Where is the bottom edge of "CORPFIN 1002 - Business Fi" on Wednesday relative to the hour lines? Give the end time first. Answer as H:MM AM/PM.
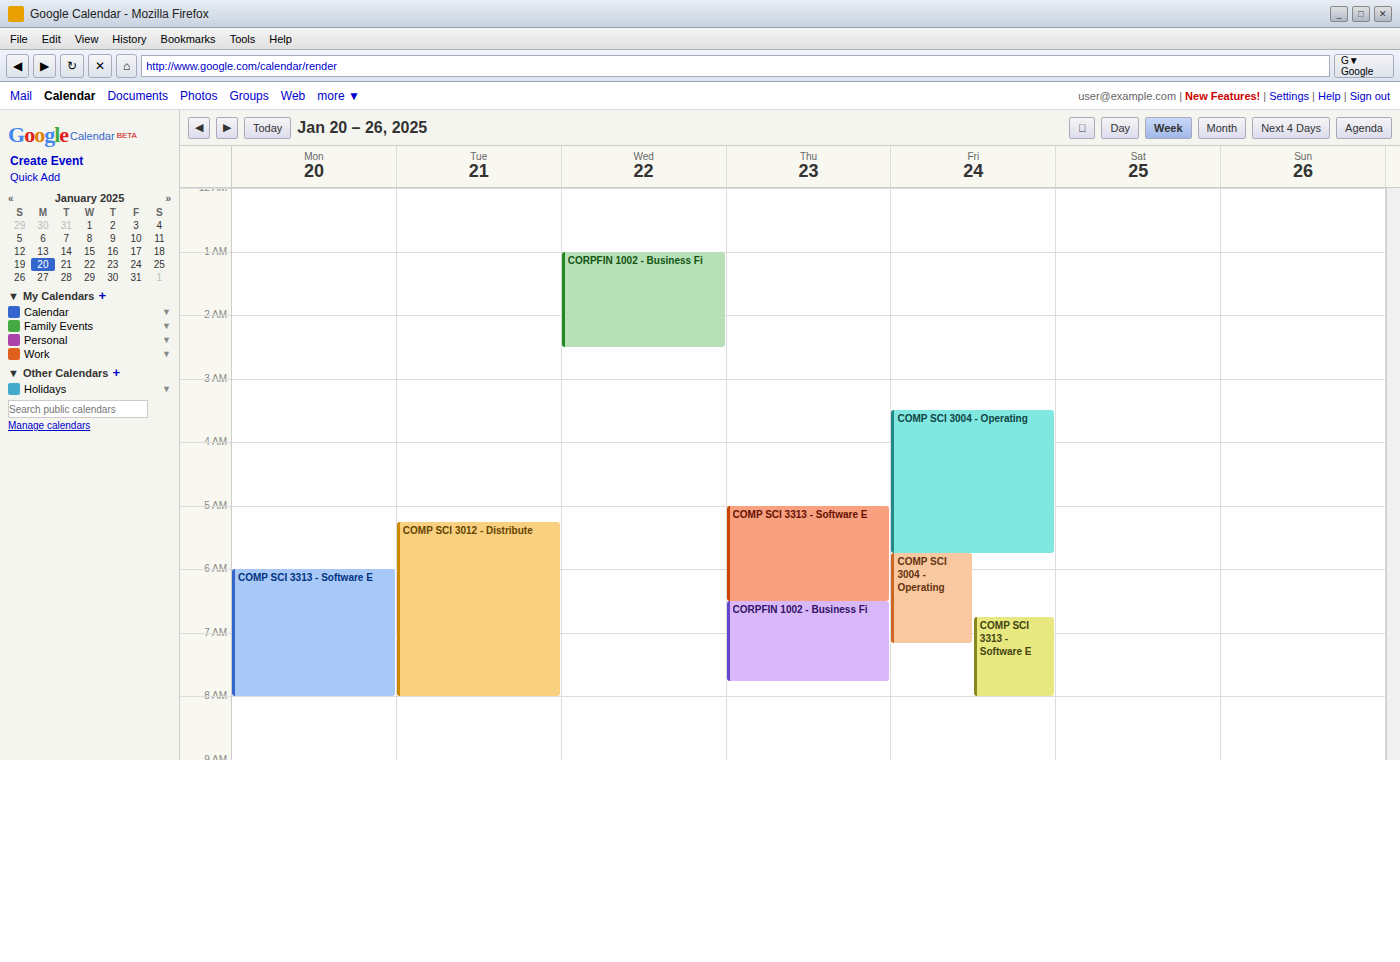
2:30 AM -- halfway between the 2 AM and 3 AM lines.